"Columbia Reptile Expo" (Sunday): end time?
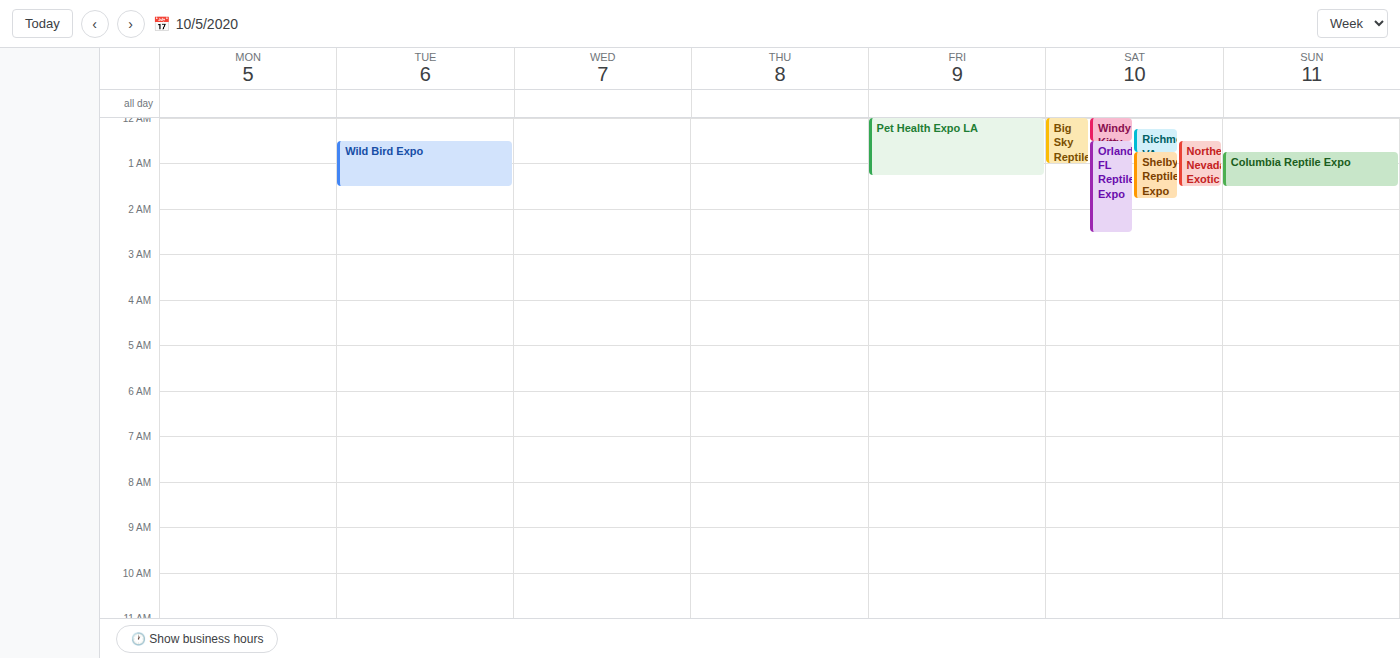
1:30 AM